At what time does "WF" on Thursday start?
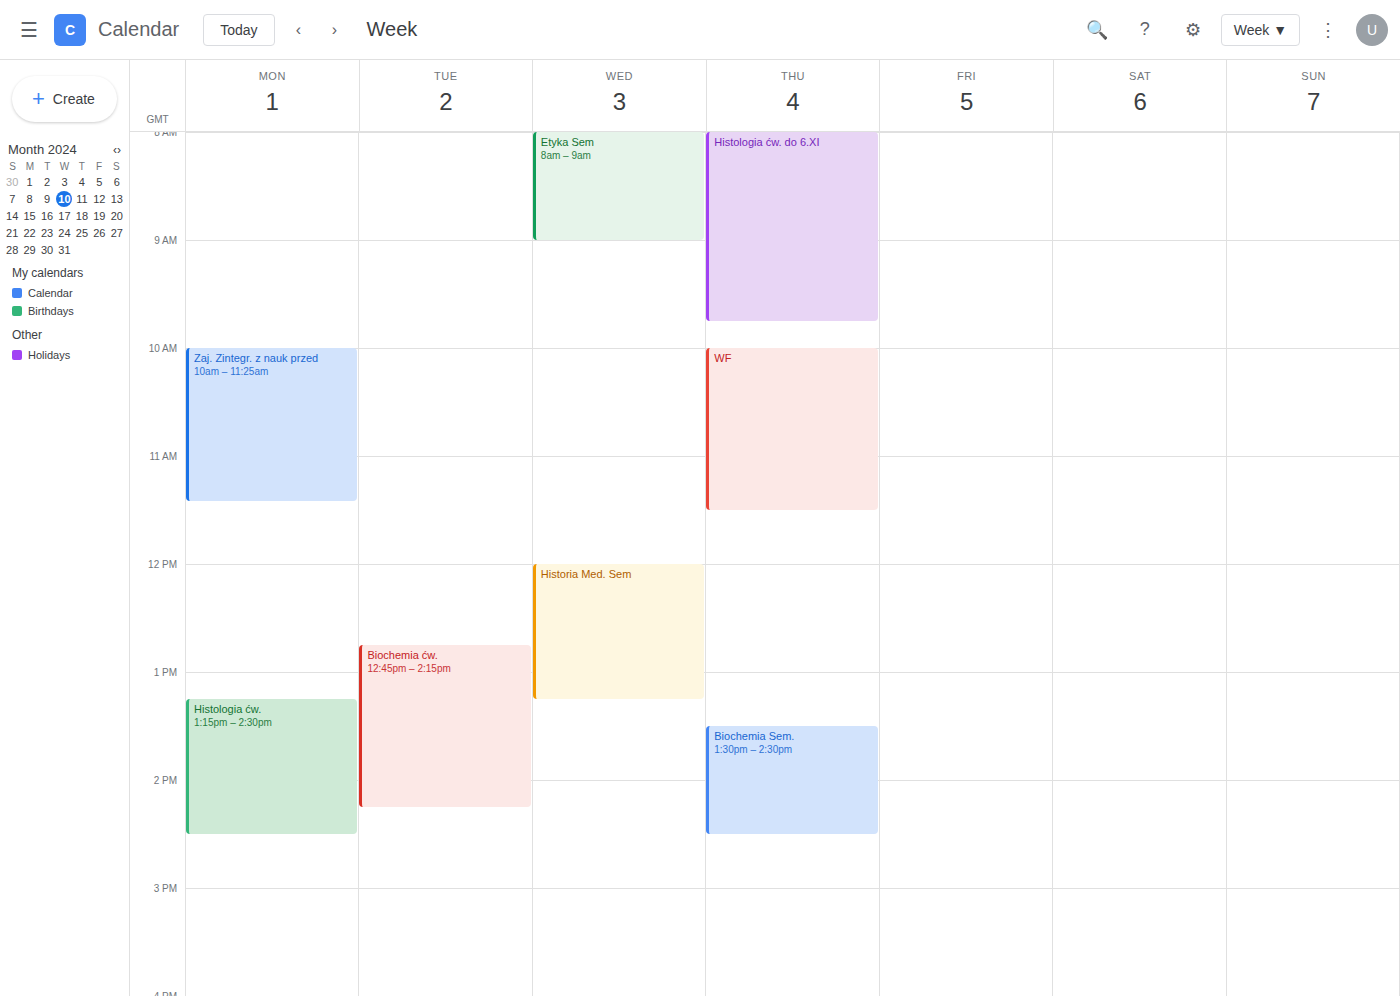
10:00 AM